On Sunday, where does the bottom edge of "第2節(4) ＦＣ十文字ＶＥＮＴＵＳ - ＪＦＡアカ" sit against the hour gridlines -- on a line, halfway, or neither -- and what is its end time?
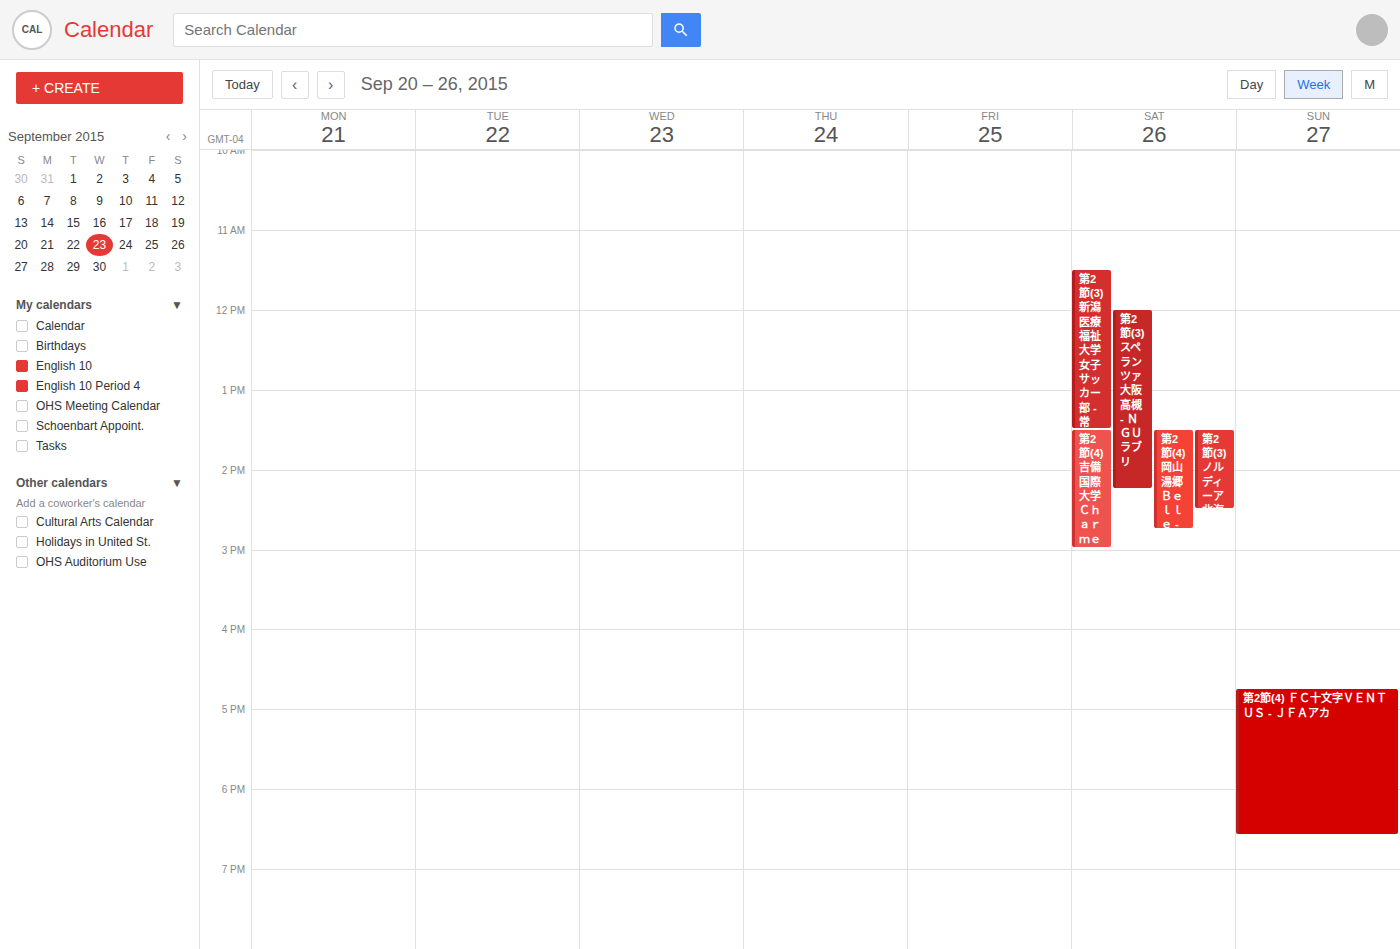
6:35 PM -- neither: 35 minutes below the 6 PM line and 25 minutes above the 7 PM line.